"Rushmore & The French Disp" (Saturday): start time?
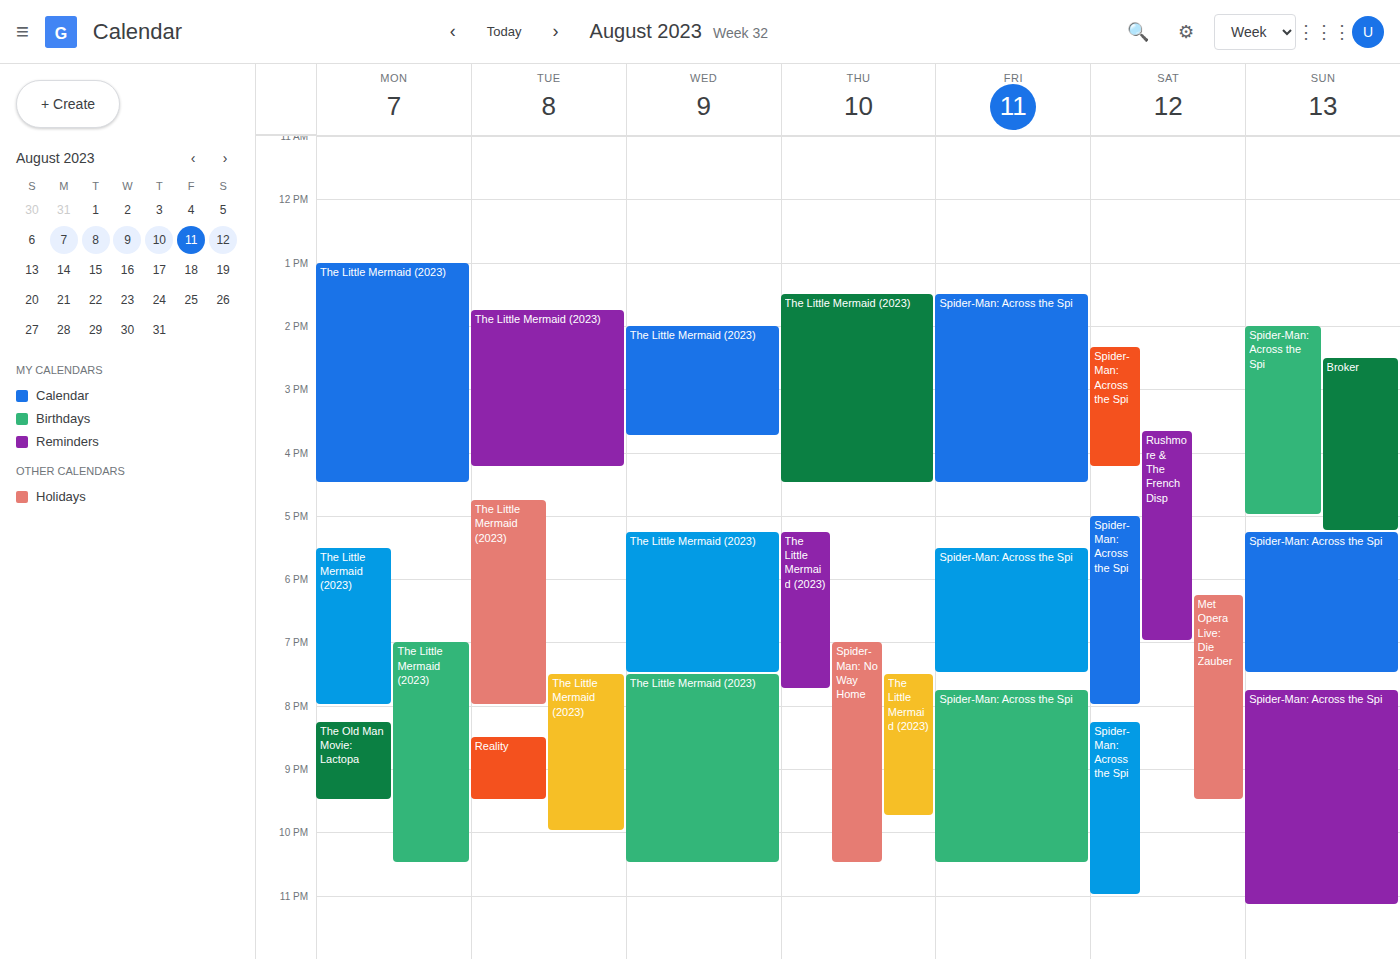
3:40 PM